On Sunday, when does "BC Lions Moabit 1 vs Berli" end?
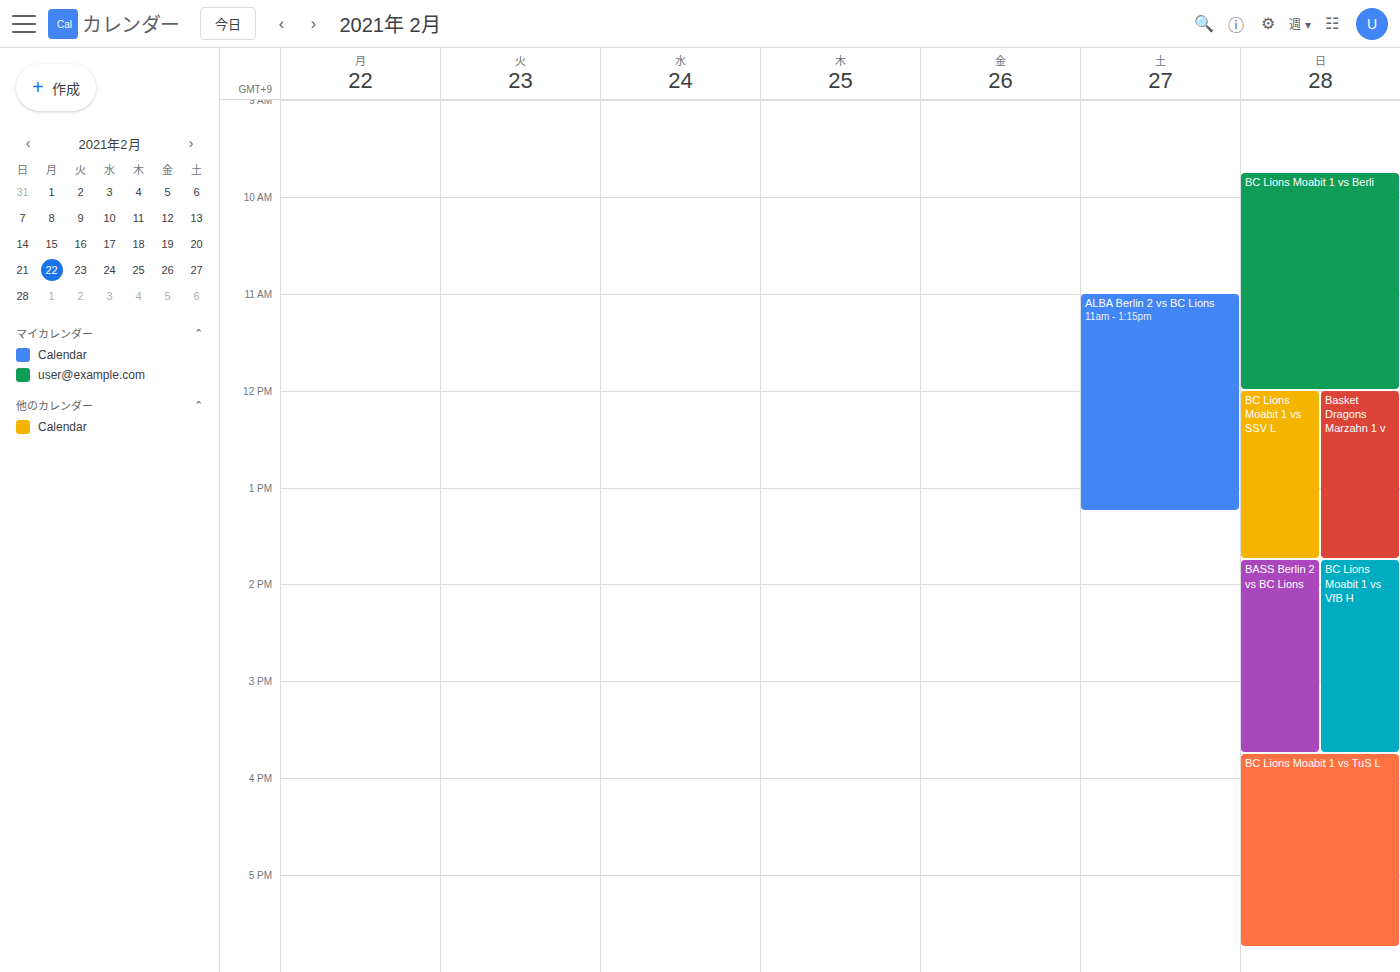
12:00 PM